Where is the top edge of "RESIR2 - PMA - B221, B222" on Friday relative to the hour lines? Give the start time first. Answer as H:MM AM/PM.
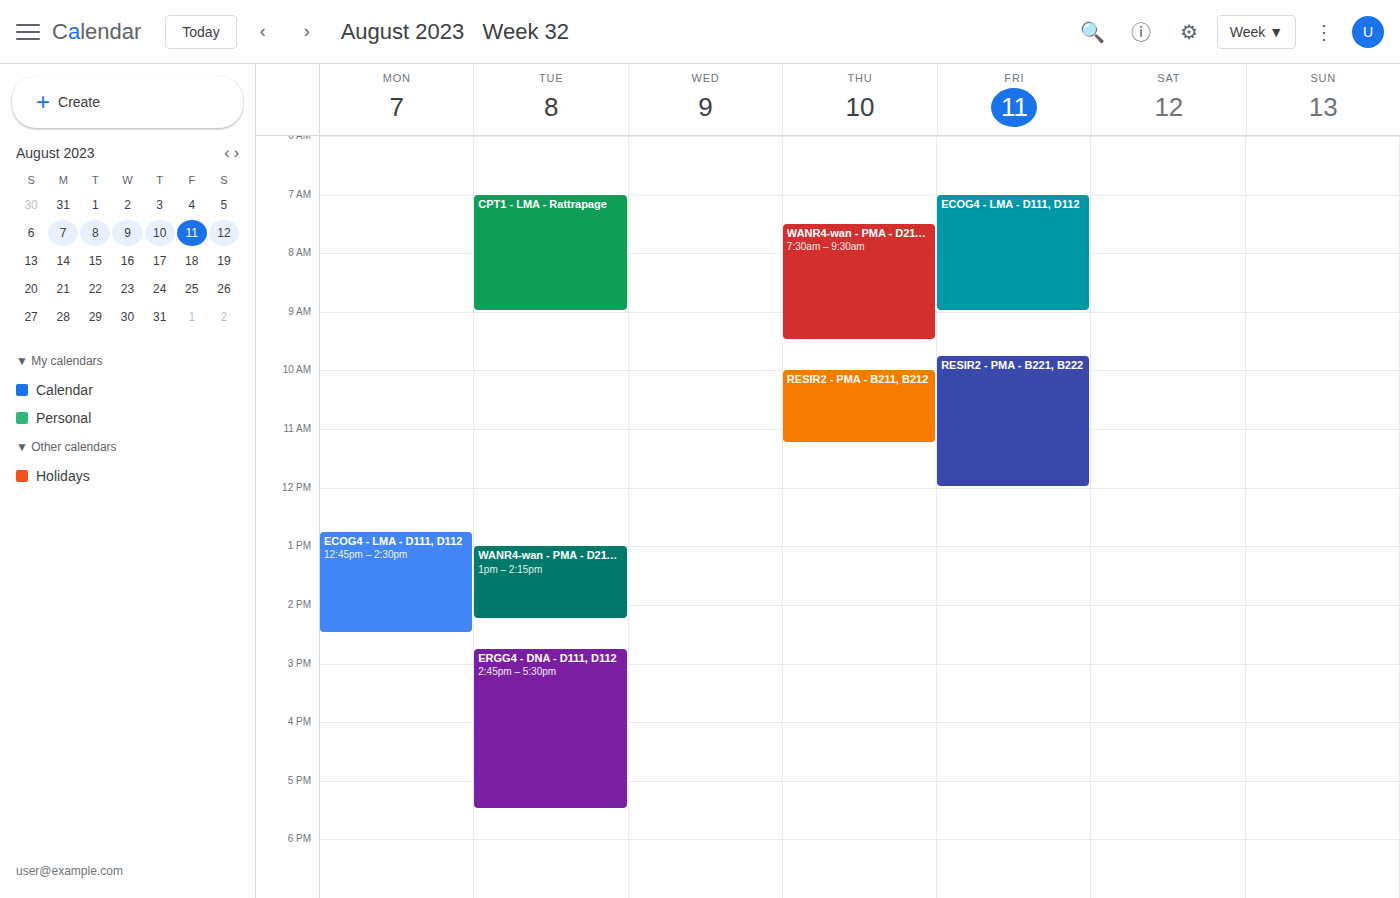
9:45 AM -- neither: three quarters of the way from the 9 AM line to the 10 AM line.